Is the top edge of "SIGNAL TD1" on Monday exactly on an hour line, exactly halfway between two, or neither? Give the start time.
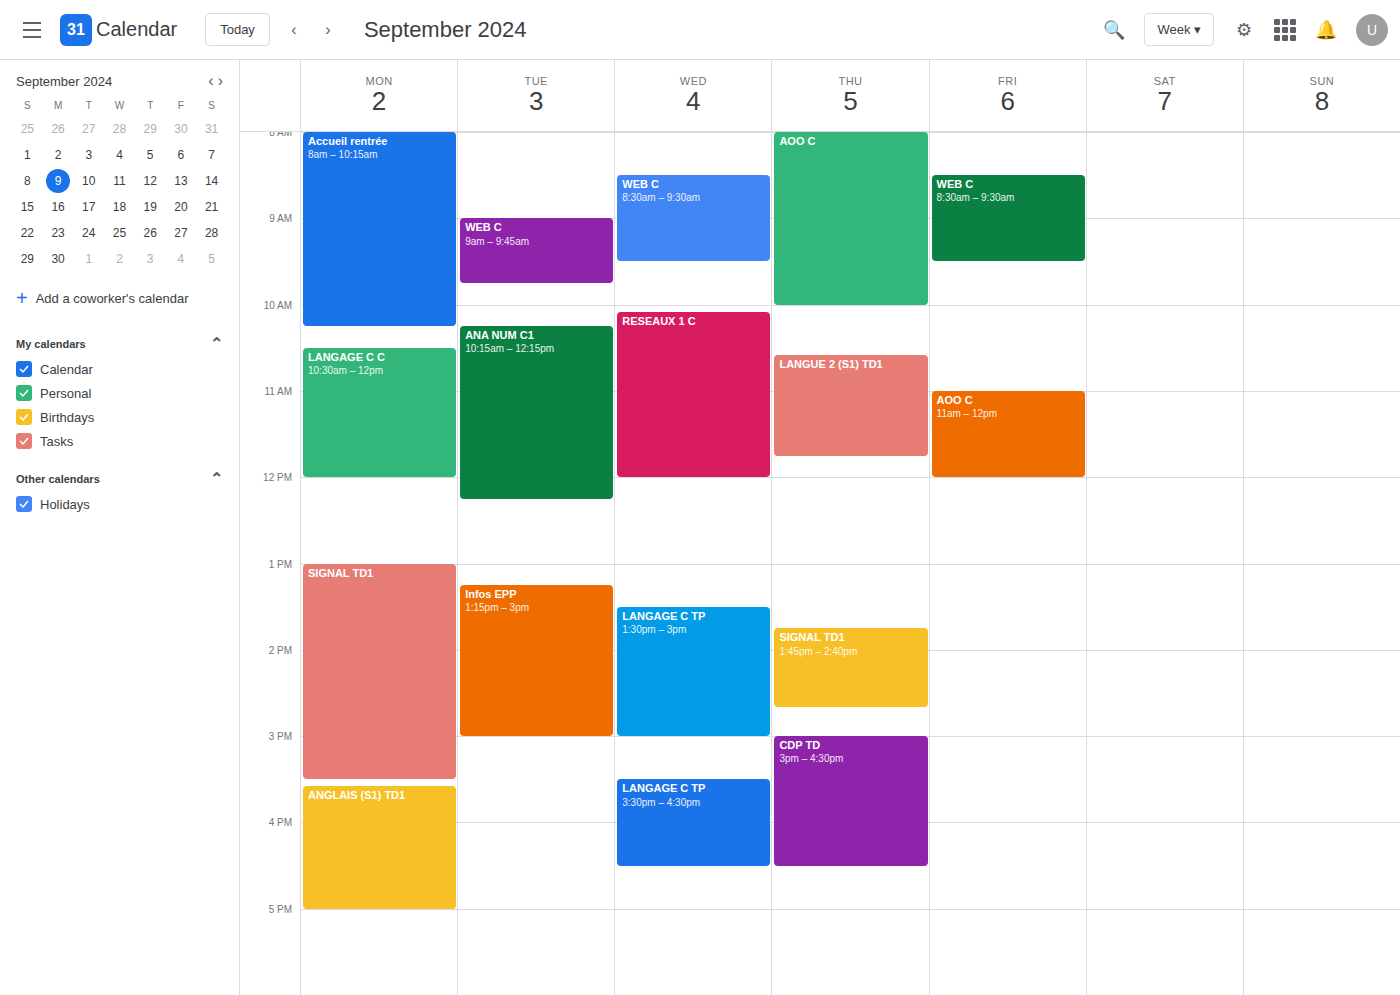
1:00 PM -- exactly on the 1 PM line.